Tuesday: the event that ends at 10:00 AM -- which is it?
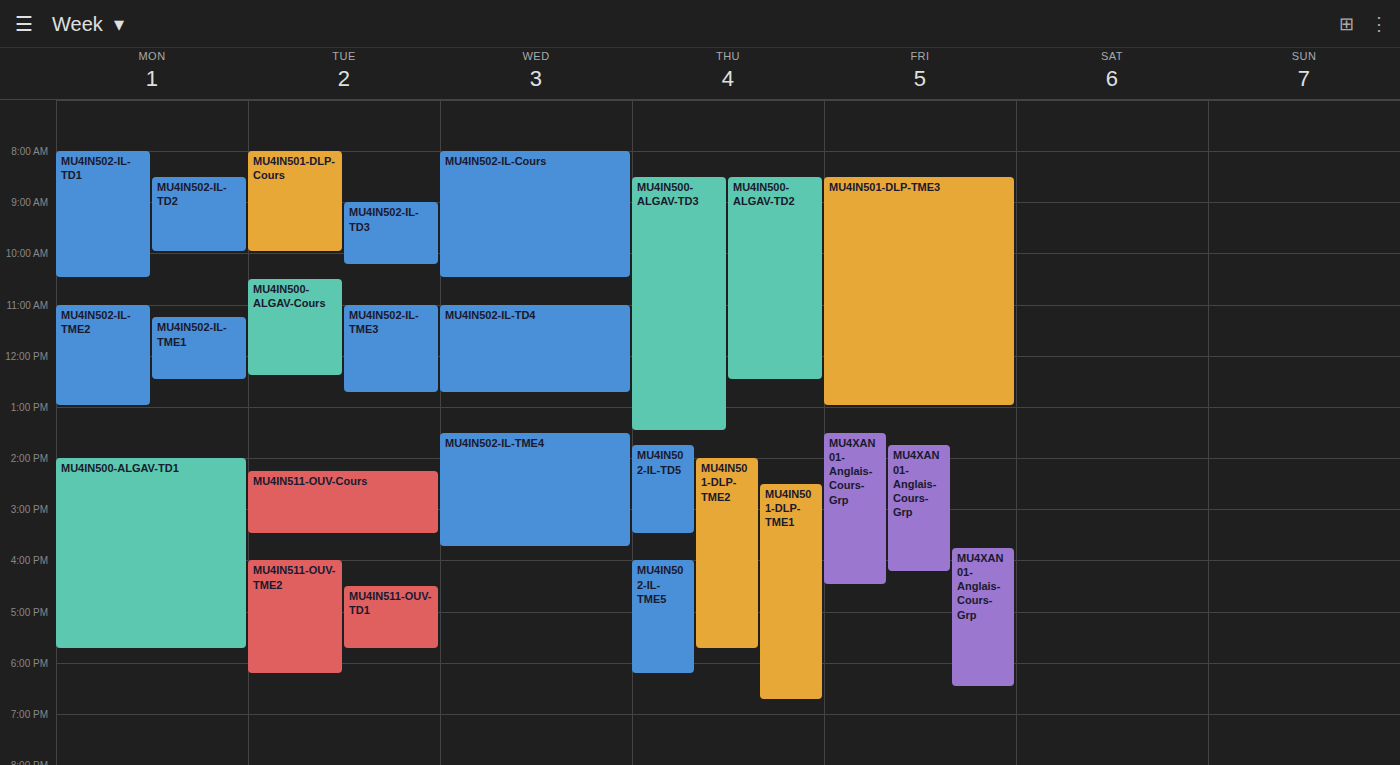
"MU4IN501-DLP-Cours"